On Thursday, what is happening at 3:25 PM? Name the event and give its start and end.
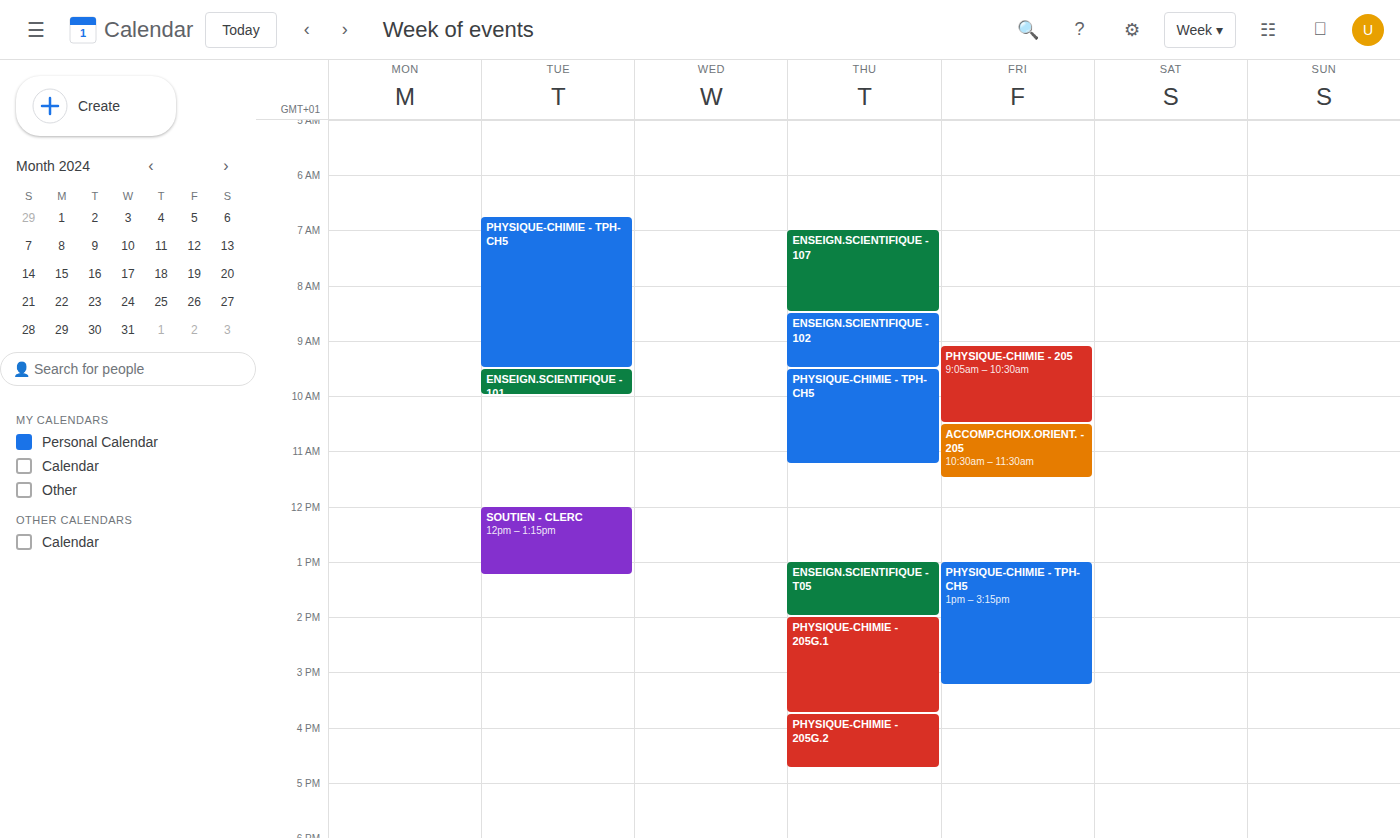
"PHYSIQUE-CHIMIE - 205G.1", 2:00 PM to 3:45 PM